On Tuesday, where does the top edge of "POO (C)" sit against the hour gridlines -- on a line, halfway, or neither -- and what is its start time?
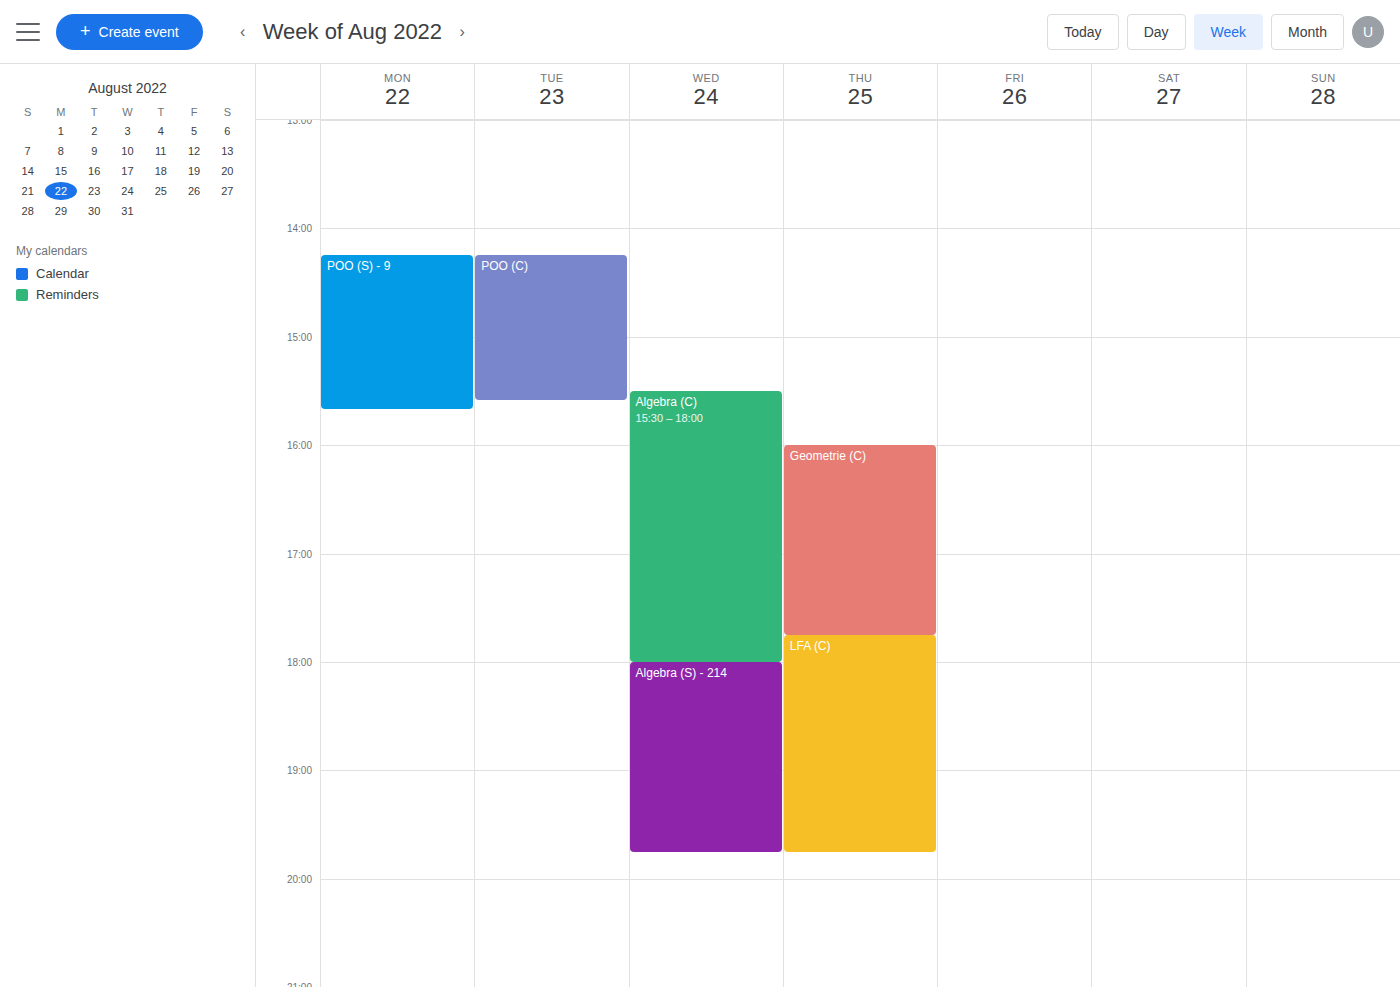
2:15 PM -- neither: a quarter of the way from the 2 PM line to the 3 PM line.